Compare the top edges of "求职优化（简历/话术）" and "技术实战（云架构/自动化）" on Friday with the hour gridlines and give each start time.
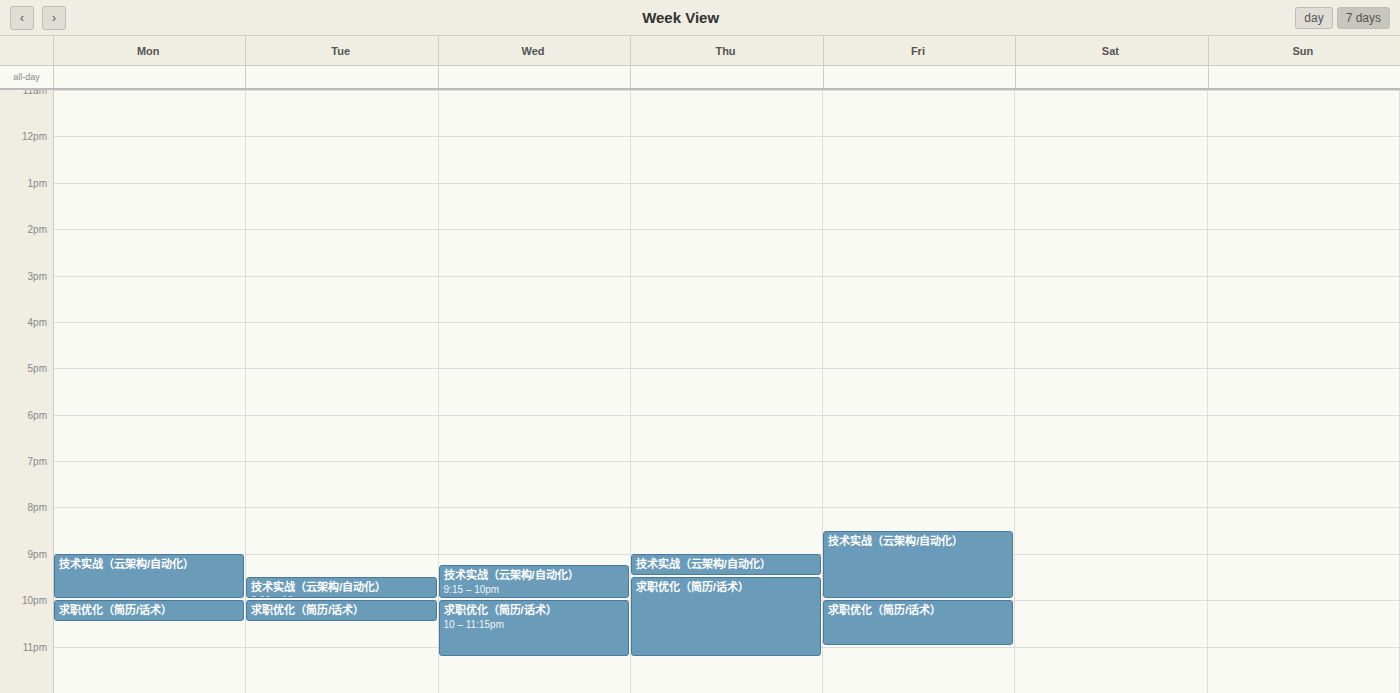
"求职优化（简历/话术）": 10:00 PM, exactly on the 10 PM line. "技术实战（云架构/自动化）": 8:30 PM, halfway between the 8 PM and 9 PM lines.